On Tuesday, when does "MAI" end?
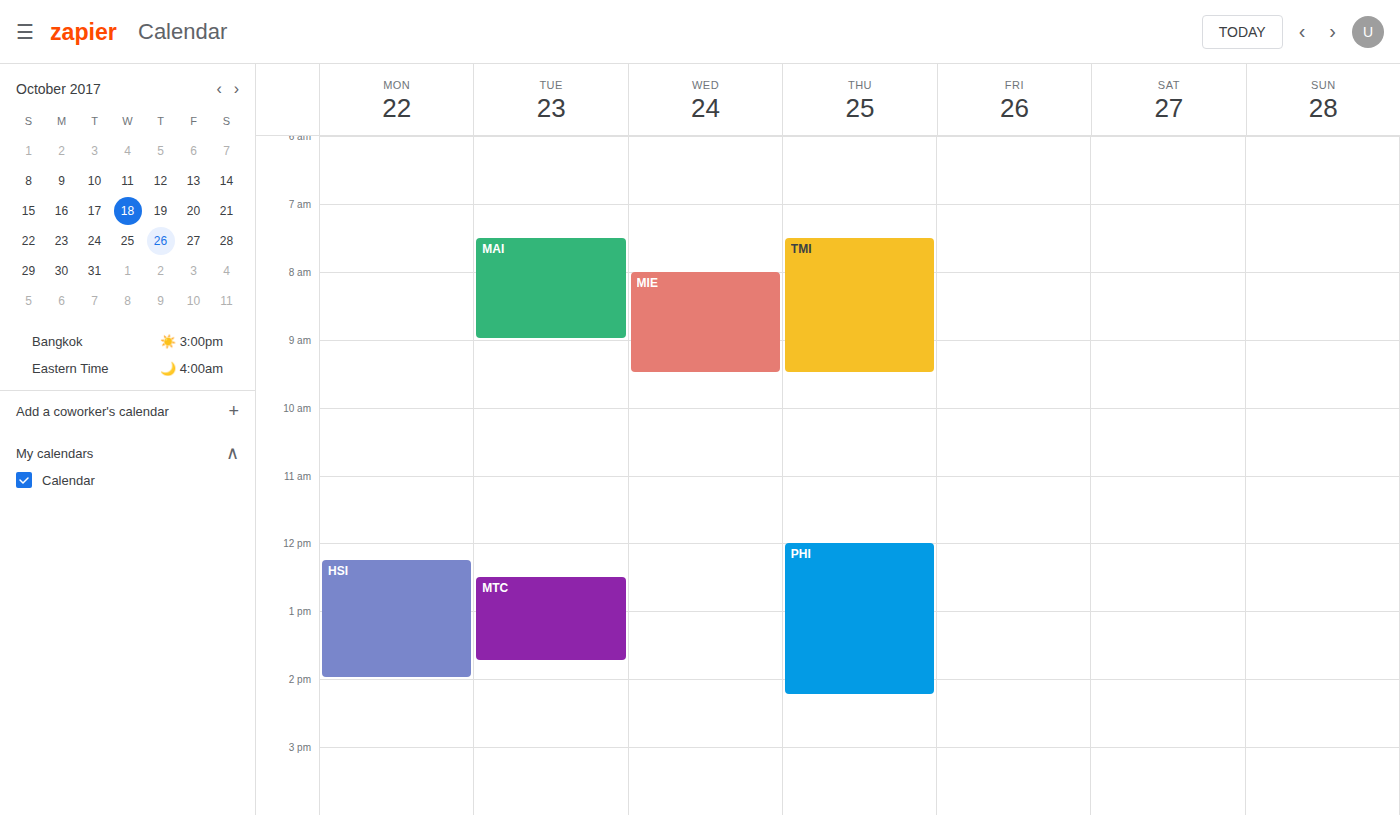
9:00 AM